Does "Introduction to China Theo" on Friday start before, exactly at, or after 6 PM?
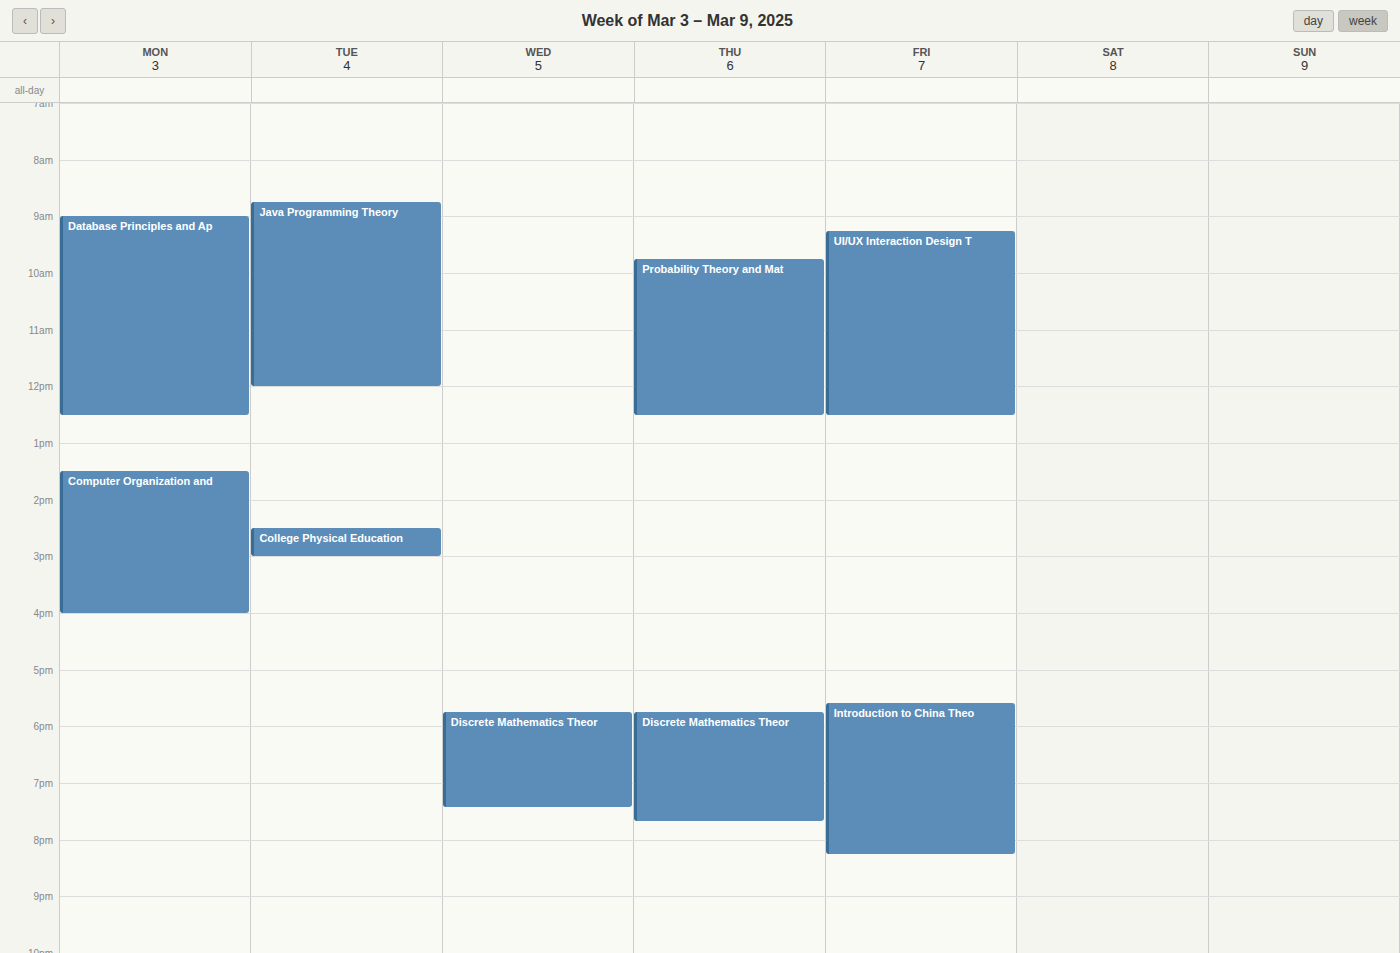
5:35 PM -- before 6 PM, 25 minutes above the 6 PM line.